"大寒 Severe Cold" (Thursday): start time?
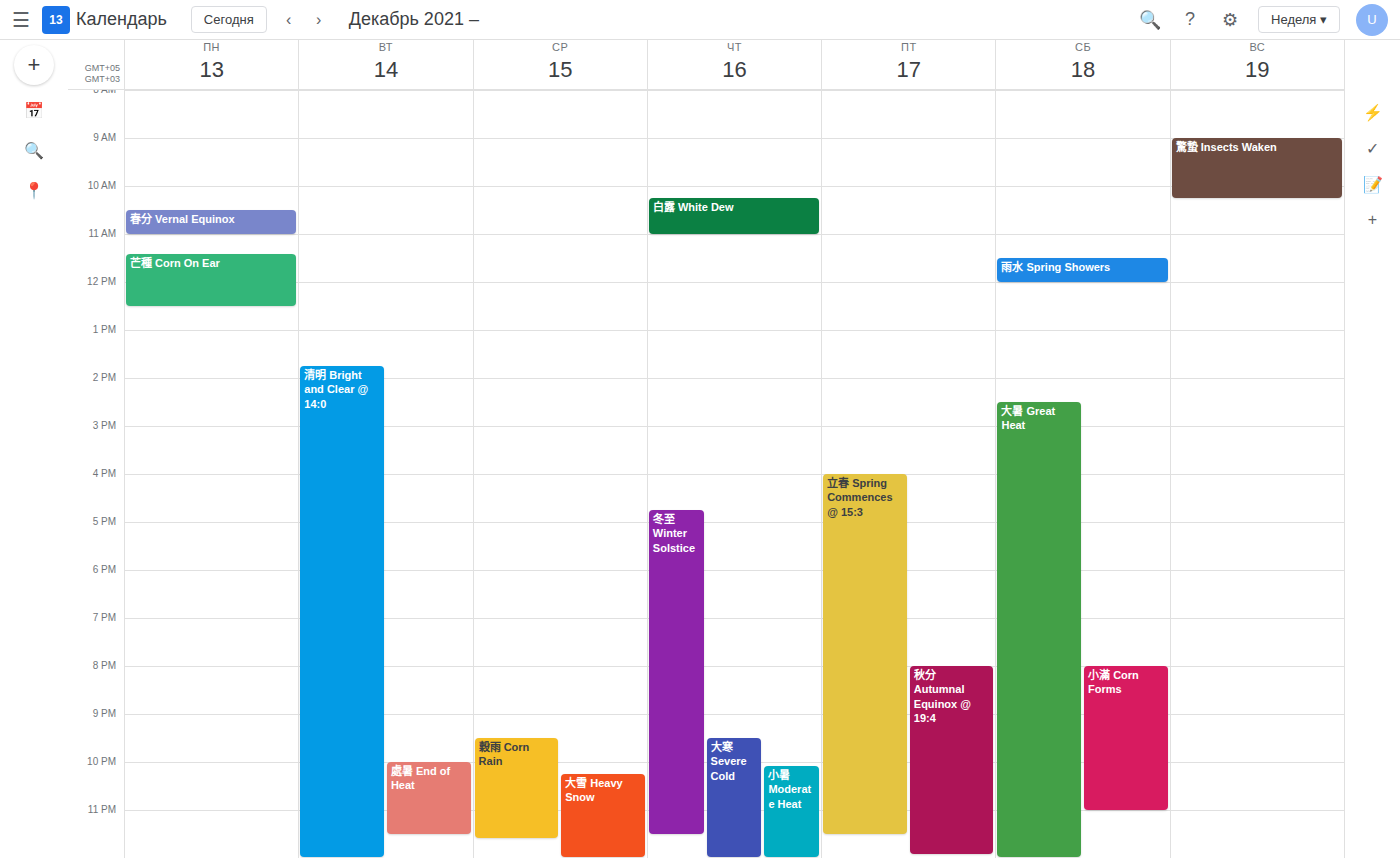
9:30 PM